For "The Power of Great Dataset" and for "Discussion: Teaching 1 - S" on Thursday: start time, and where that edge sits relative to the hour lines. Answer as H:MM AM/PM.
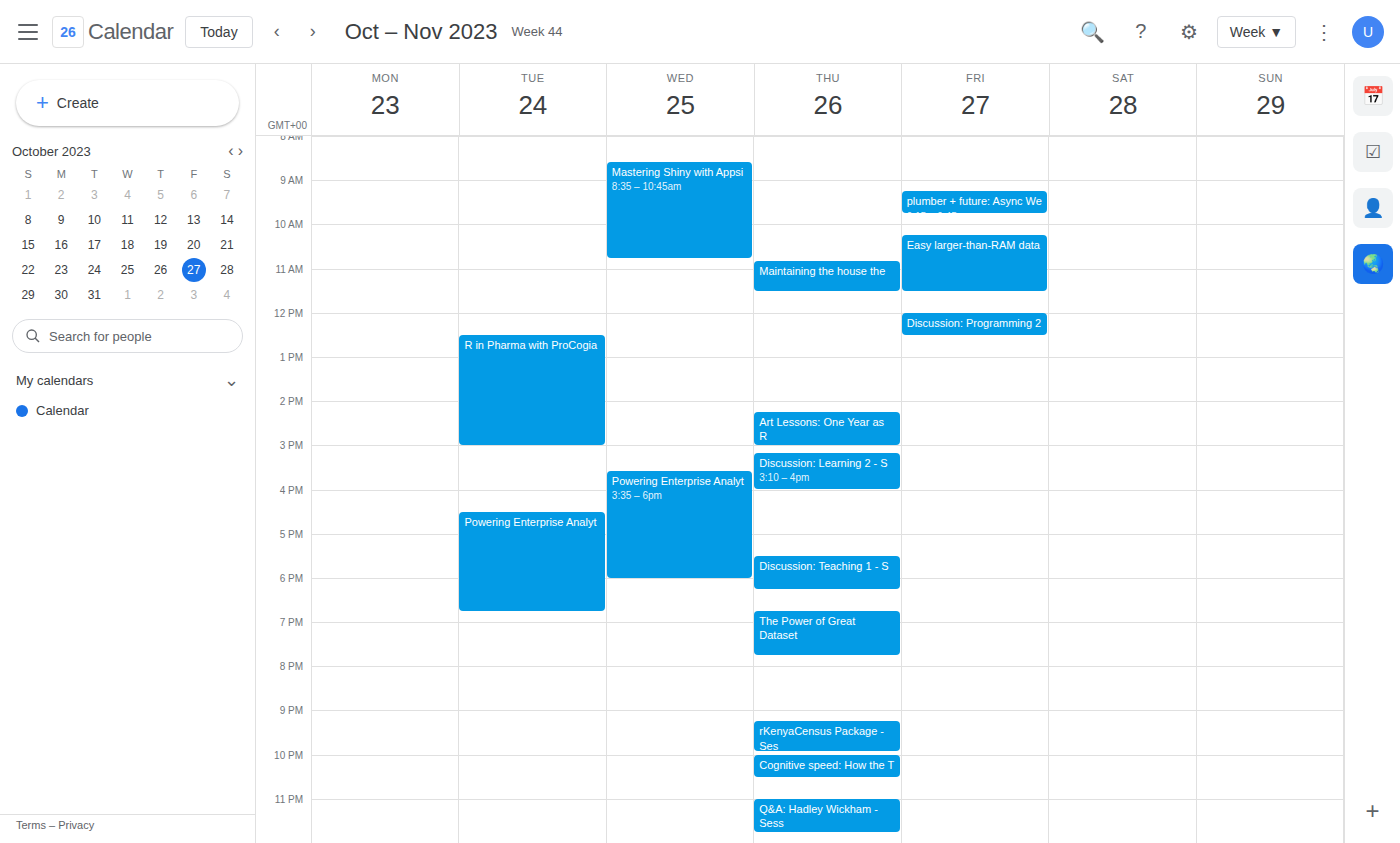
"The Power of Great Dataset": 6:45 PM, neither: three quarters of the way from the 6 PM line to the 7 PM line. "Discussion: Teaching 1 - S": 5:30 PM, halfway between the 5 PM and 6 PM lines.